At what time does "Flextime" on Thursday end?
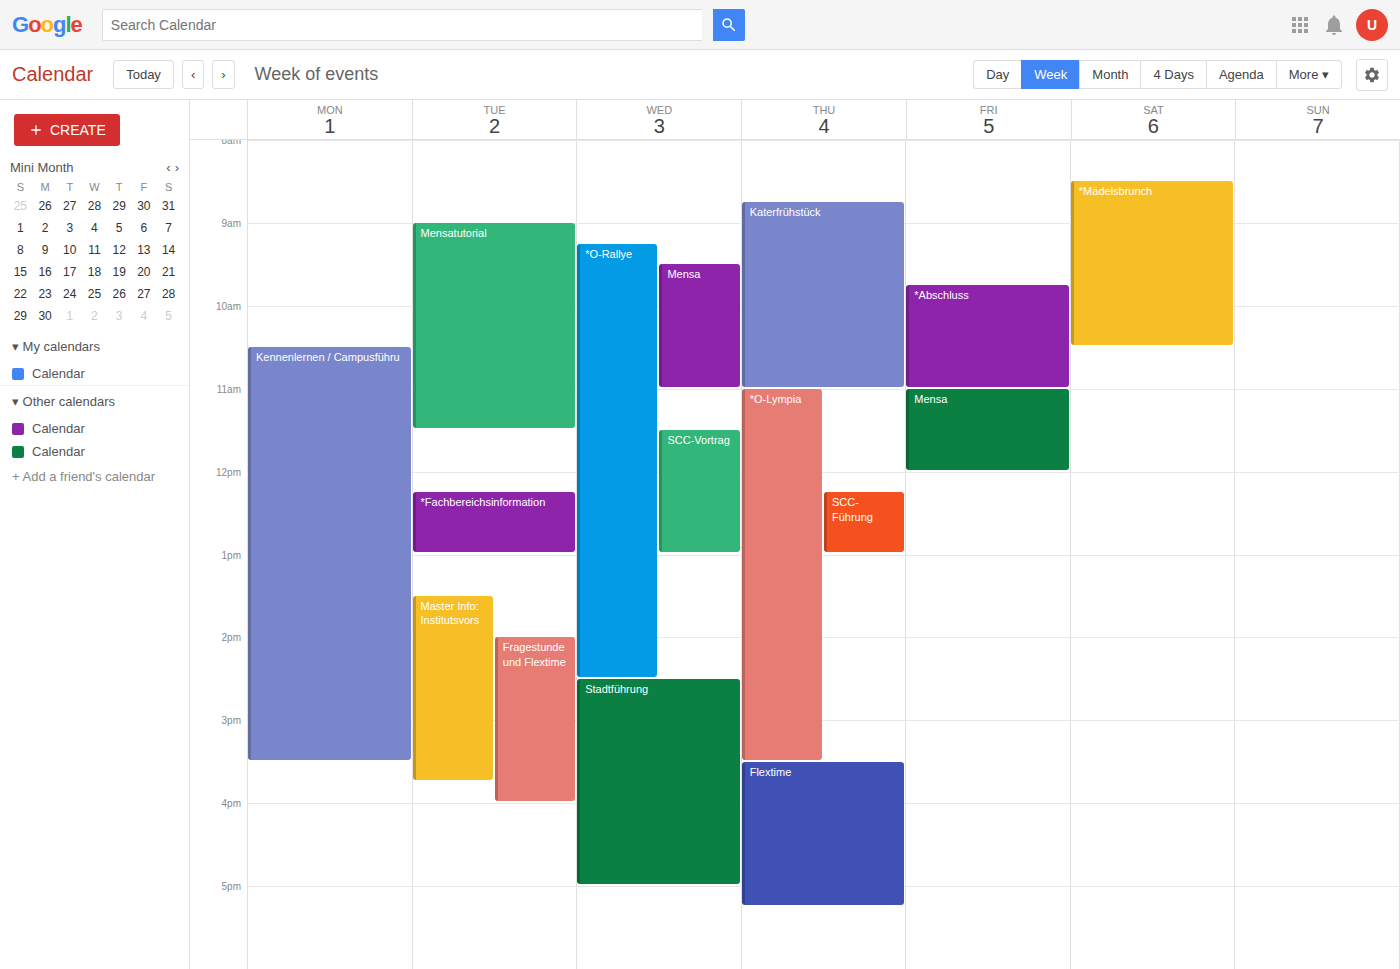
5:15 PM